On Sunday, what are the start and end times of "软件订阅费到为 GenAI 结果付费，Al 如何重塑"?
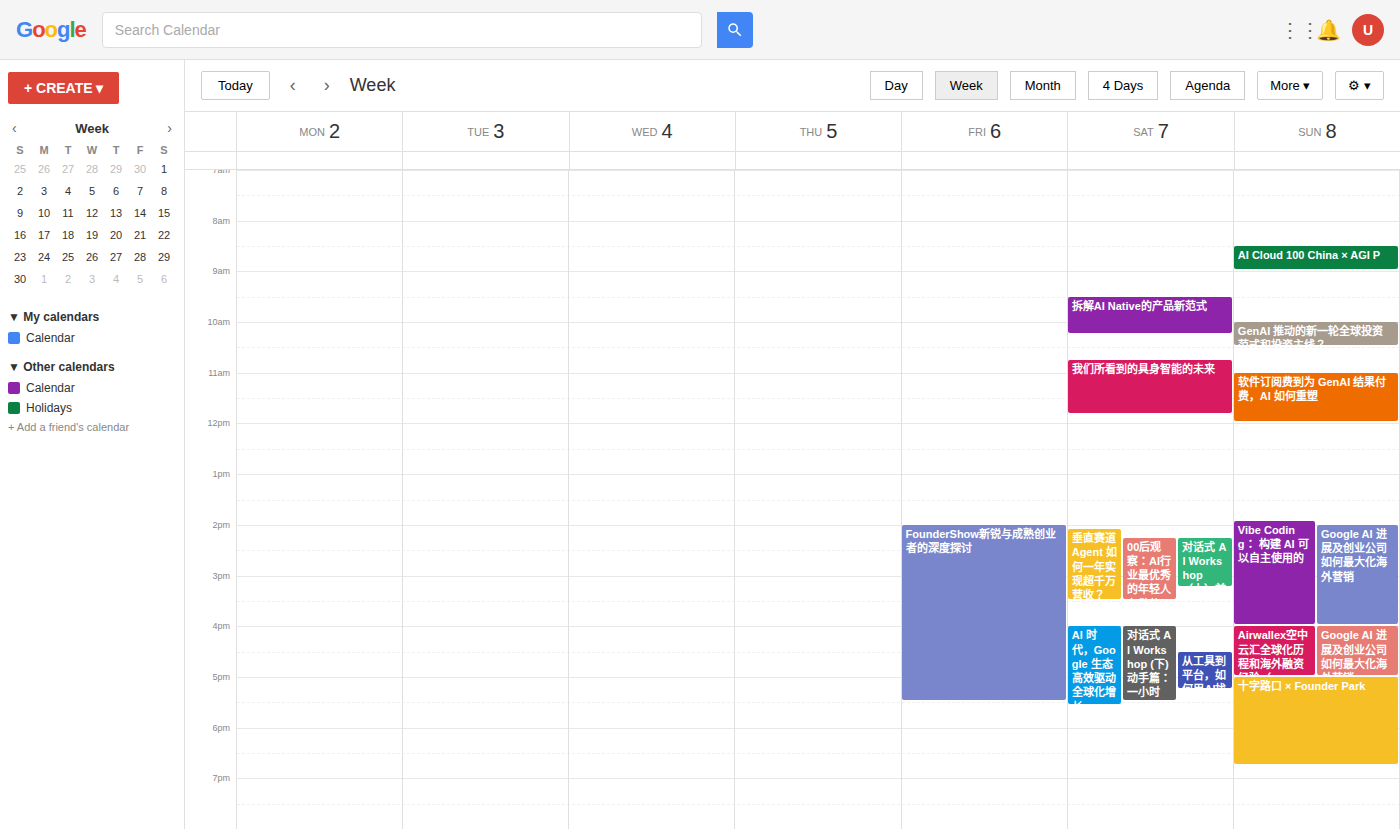
11:00 AM to 12:00 PM